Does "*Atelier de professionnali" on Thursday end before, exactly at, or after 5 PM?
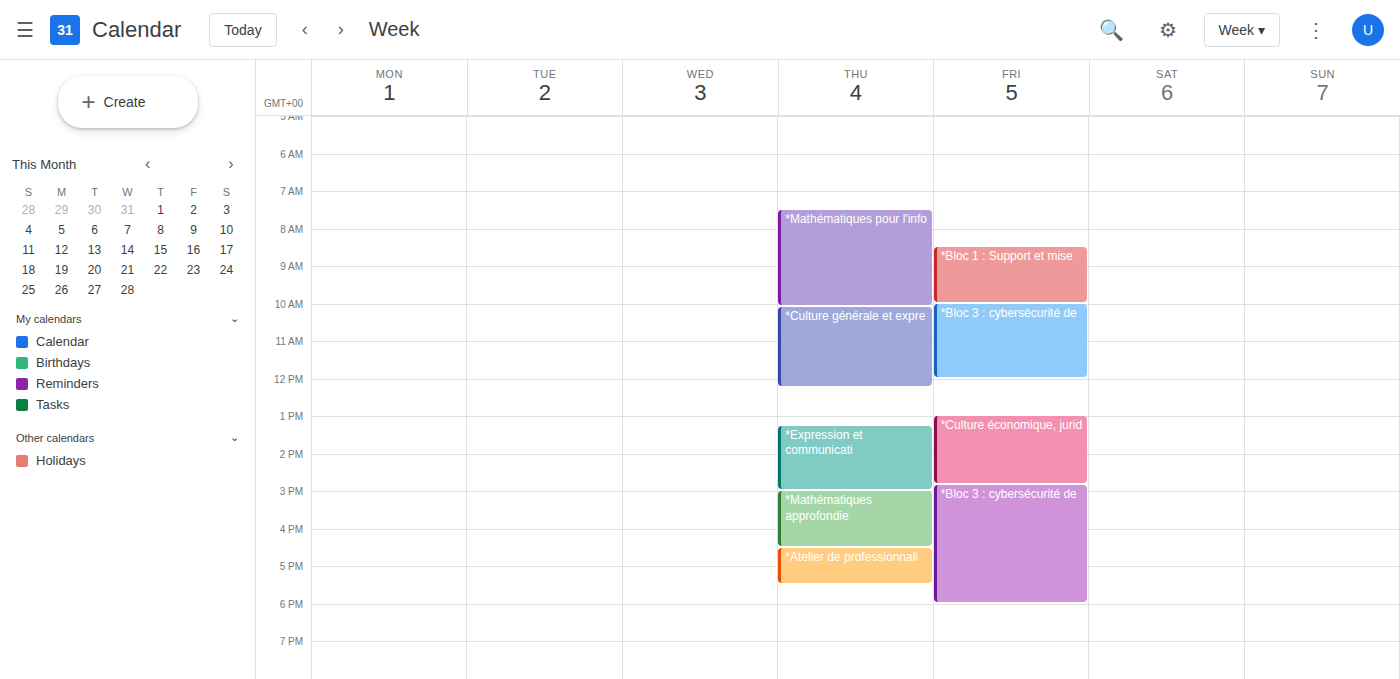
5:30 PM -- after 5 PM, 30 minutes below the 5 PM line.